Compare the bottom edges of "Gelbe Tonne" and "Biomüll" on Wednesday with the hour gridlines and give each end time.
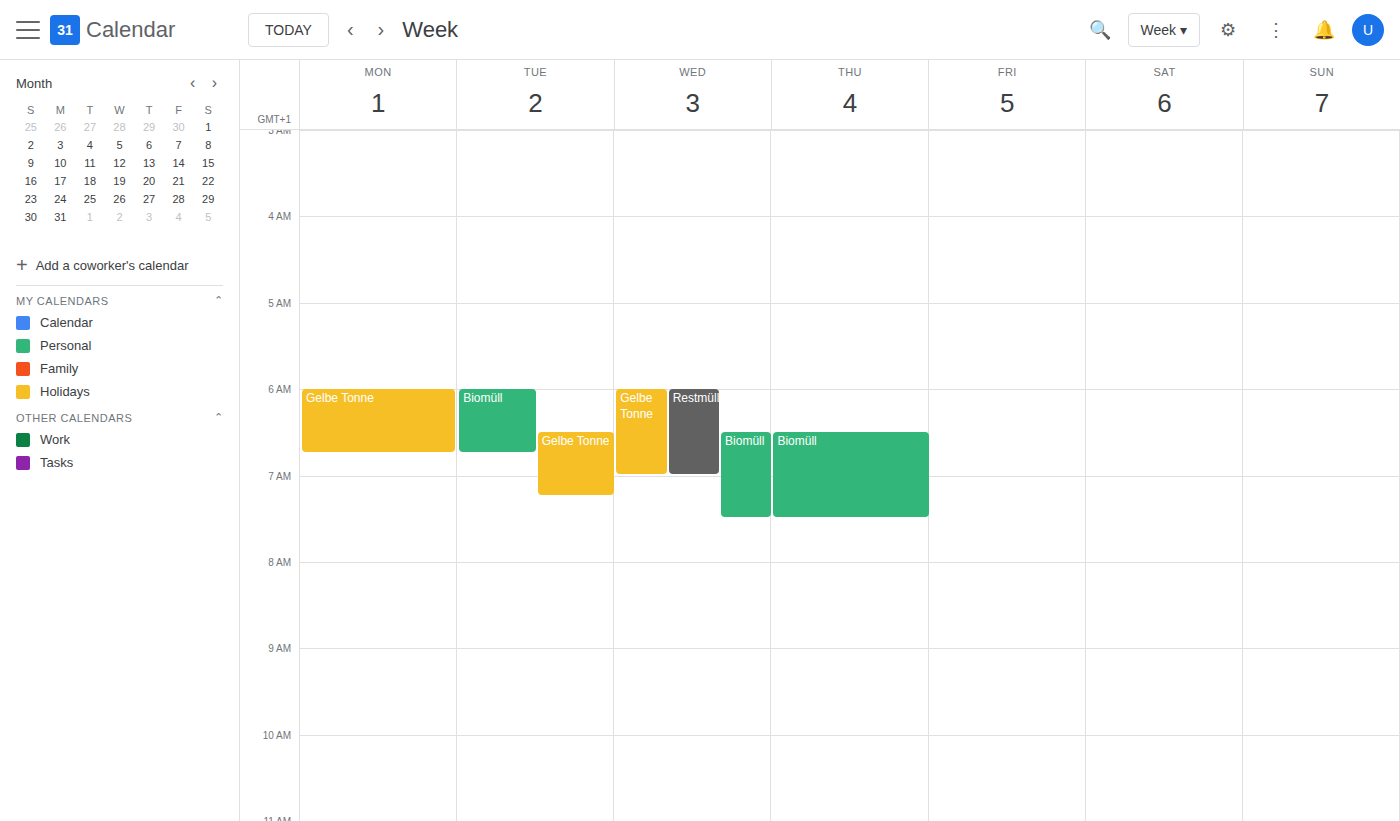
"Gelbe Tonne": 7:00 AM, exactly on the 7 AM line. "Biomüll": 7:30 AM, halfway between the 7 AM and 8 AM lines.